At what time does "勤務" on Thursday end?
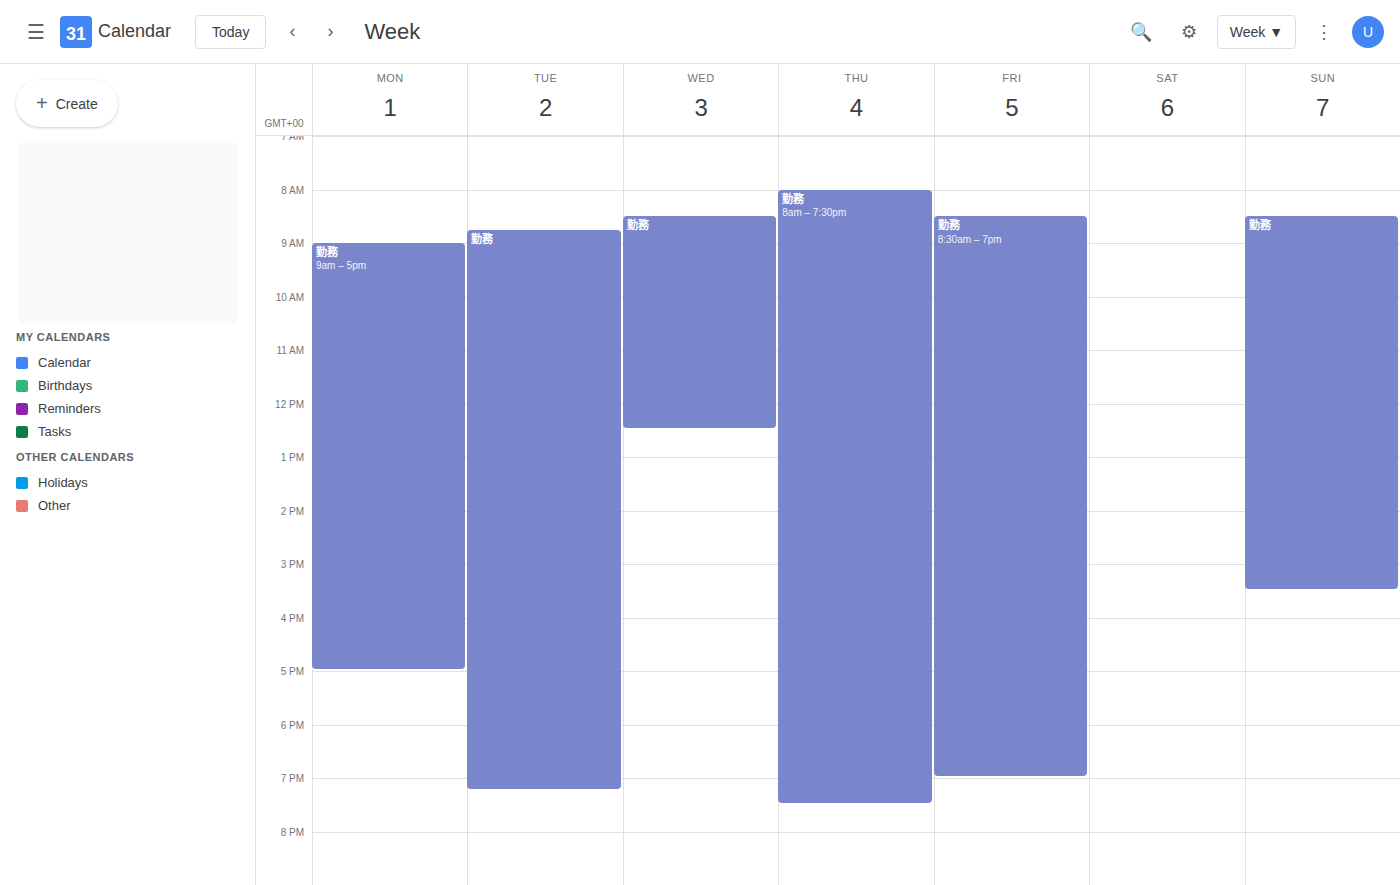
7:30 PM